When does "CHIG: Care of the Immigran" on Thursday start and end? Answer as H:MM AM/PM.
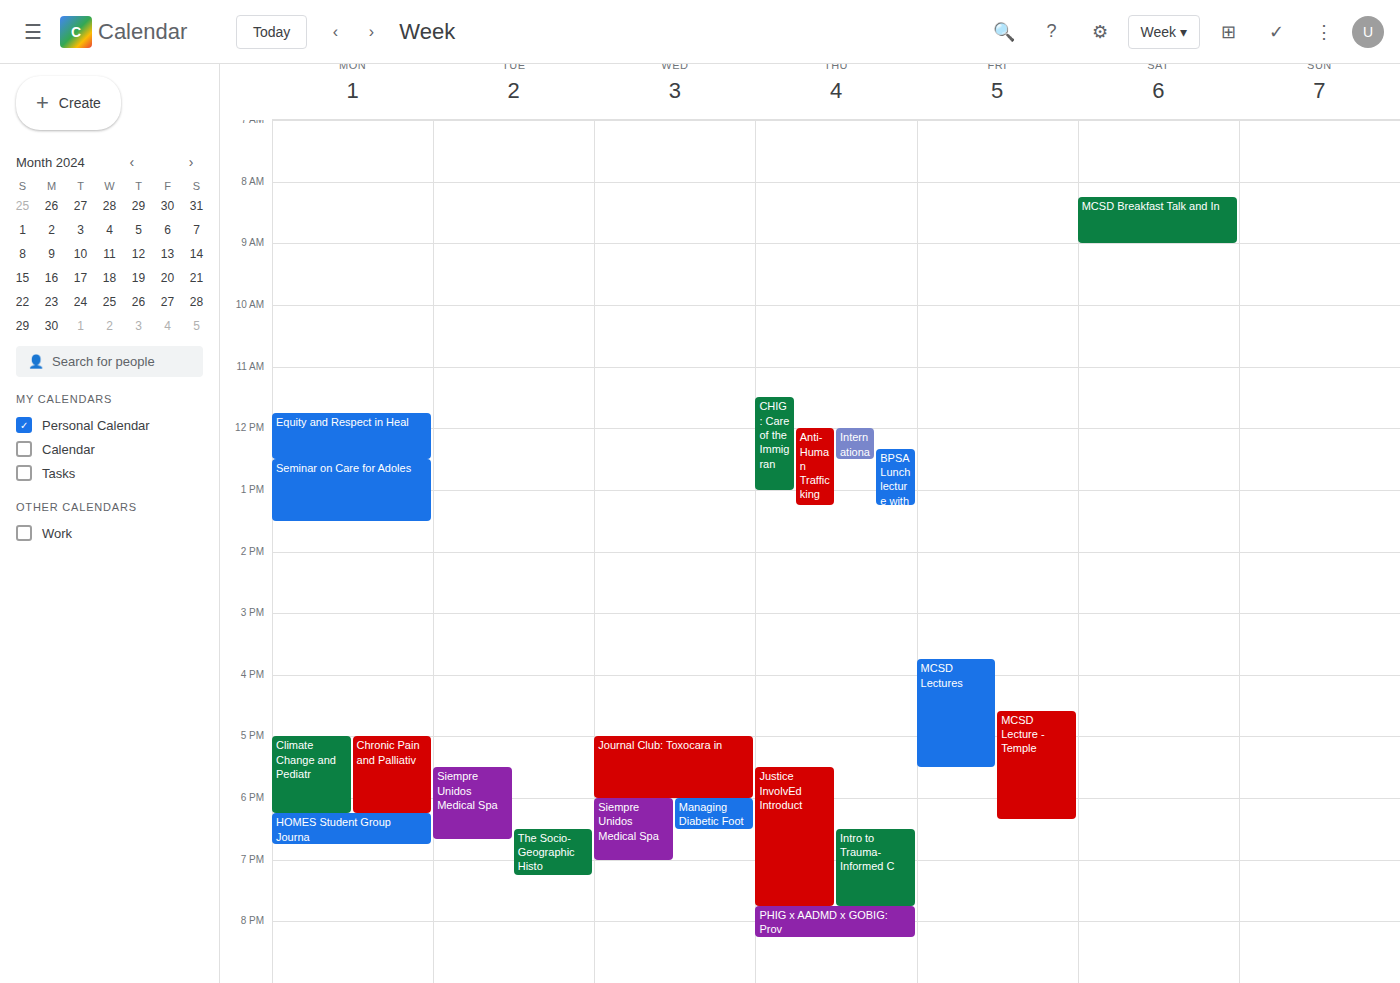
11:30 AM to 1:00 PM